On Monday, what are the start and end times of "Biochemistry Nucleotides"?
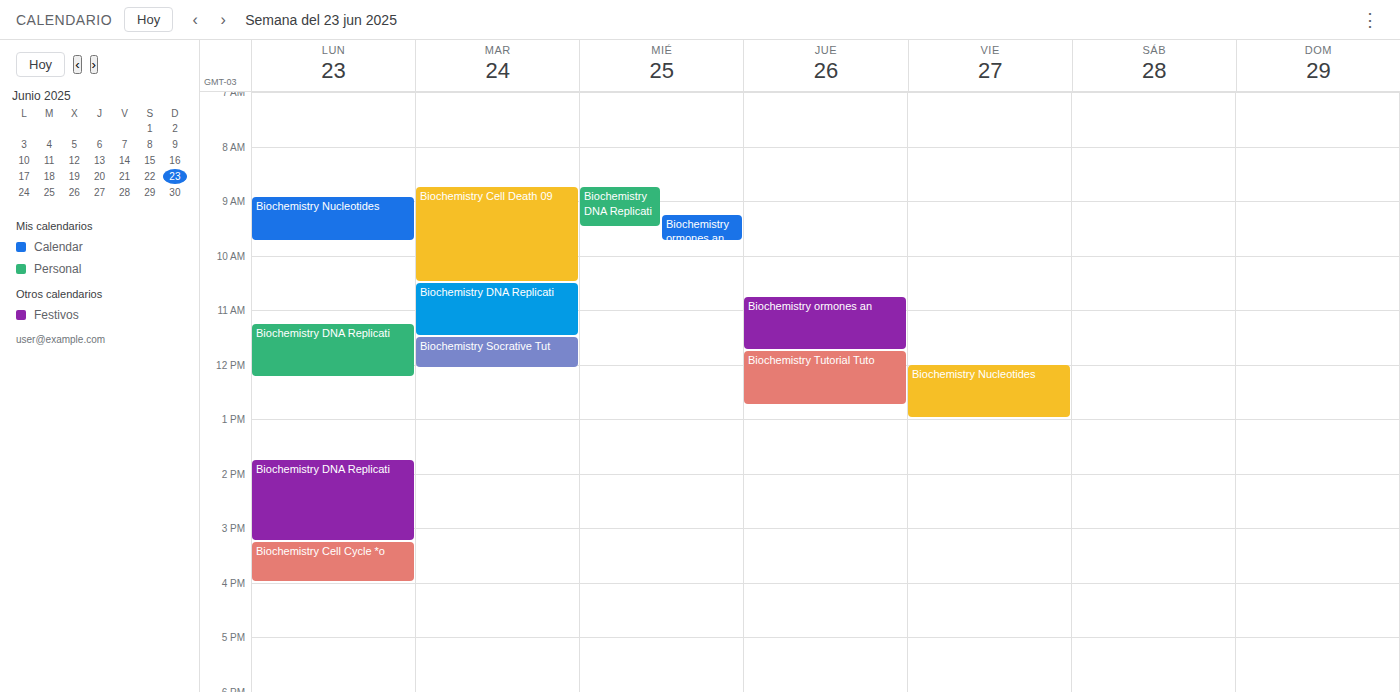
8:55 AM to 9:45 AM